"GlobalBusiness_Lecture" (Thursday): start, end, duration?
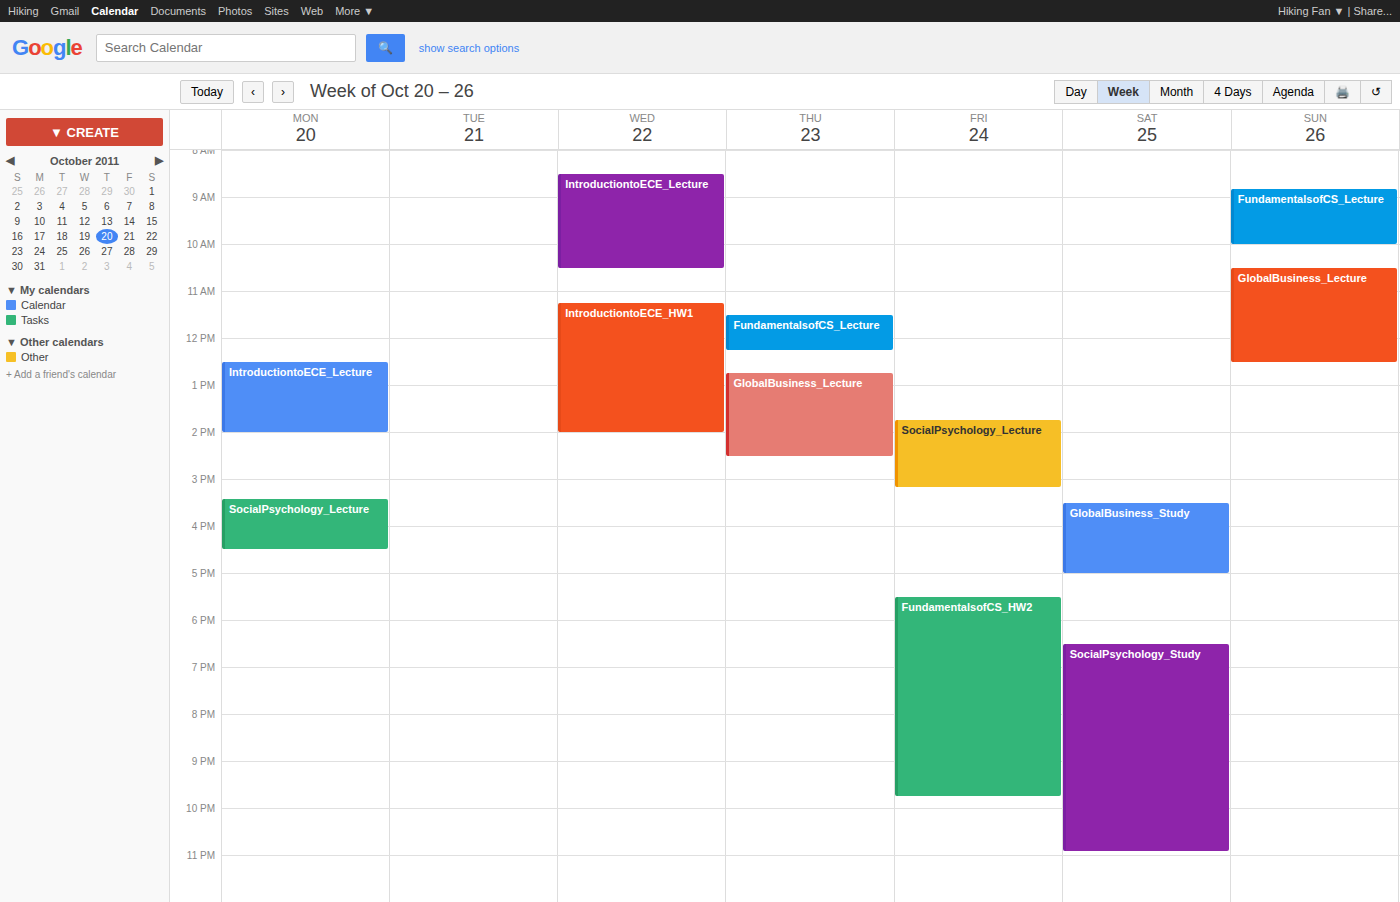
12:45 PM to 2:30 PM, 1 hour 45 minutes